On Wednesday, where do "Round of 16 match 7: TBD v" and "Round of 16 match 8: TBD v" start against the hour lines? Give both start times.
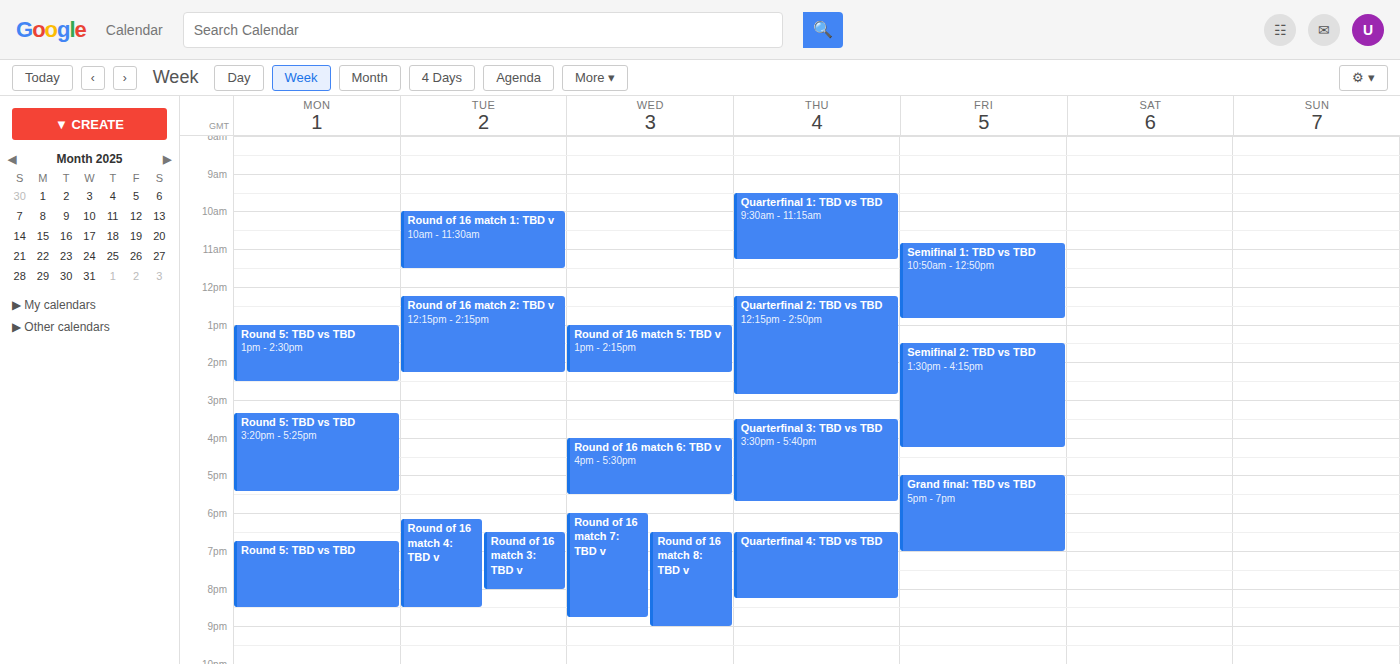
"Round of 16 match 7: TBD v": 6:00 PM, exactly on the 6 PM line. "Round of 16 match 8: TBD v": 6:30 PM, halfway between the 6 PM and 7 PM lines.